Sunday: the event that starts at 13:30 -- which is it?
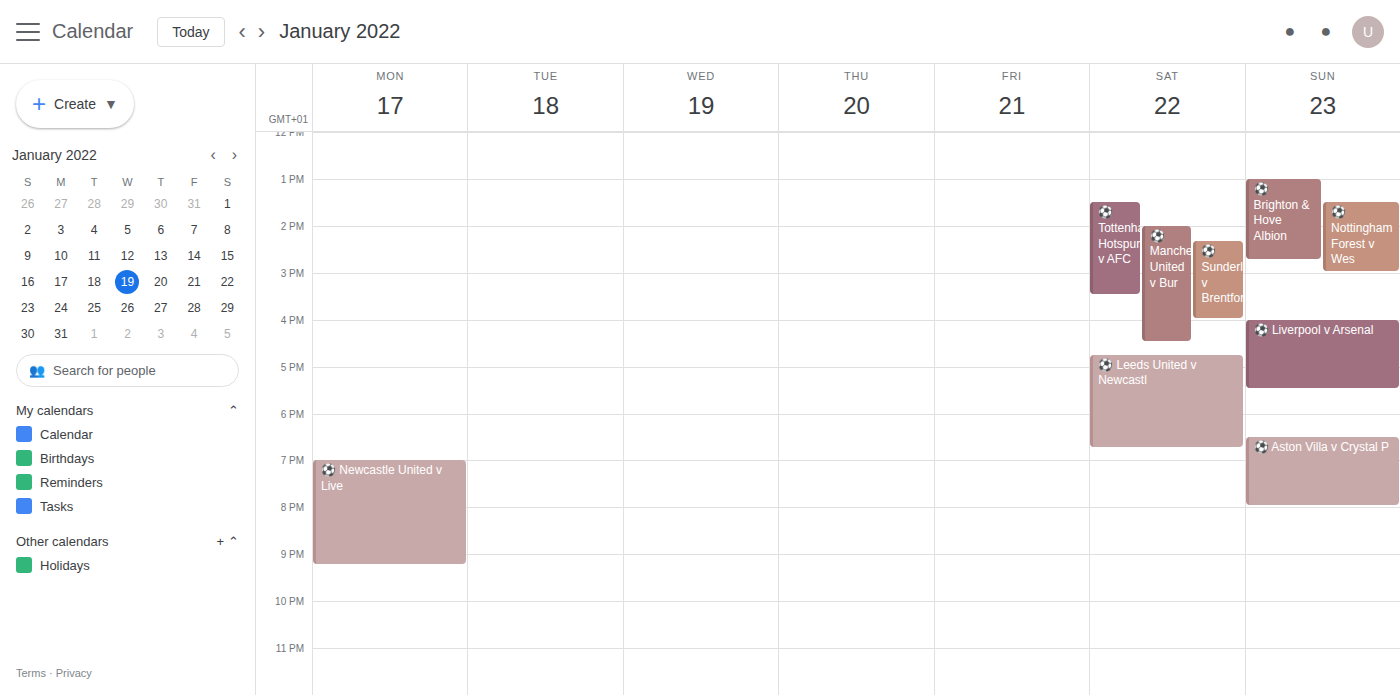
"⚽️ Nottingham Forest v Wes"